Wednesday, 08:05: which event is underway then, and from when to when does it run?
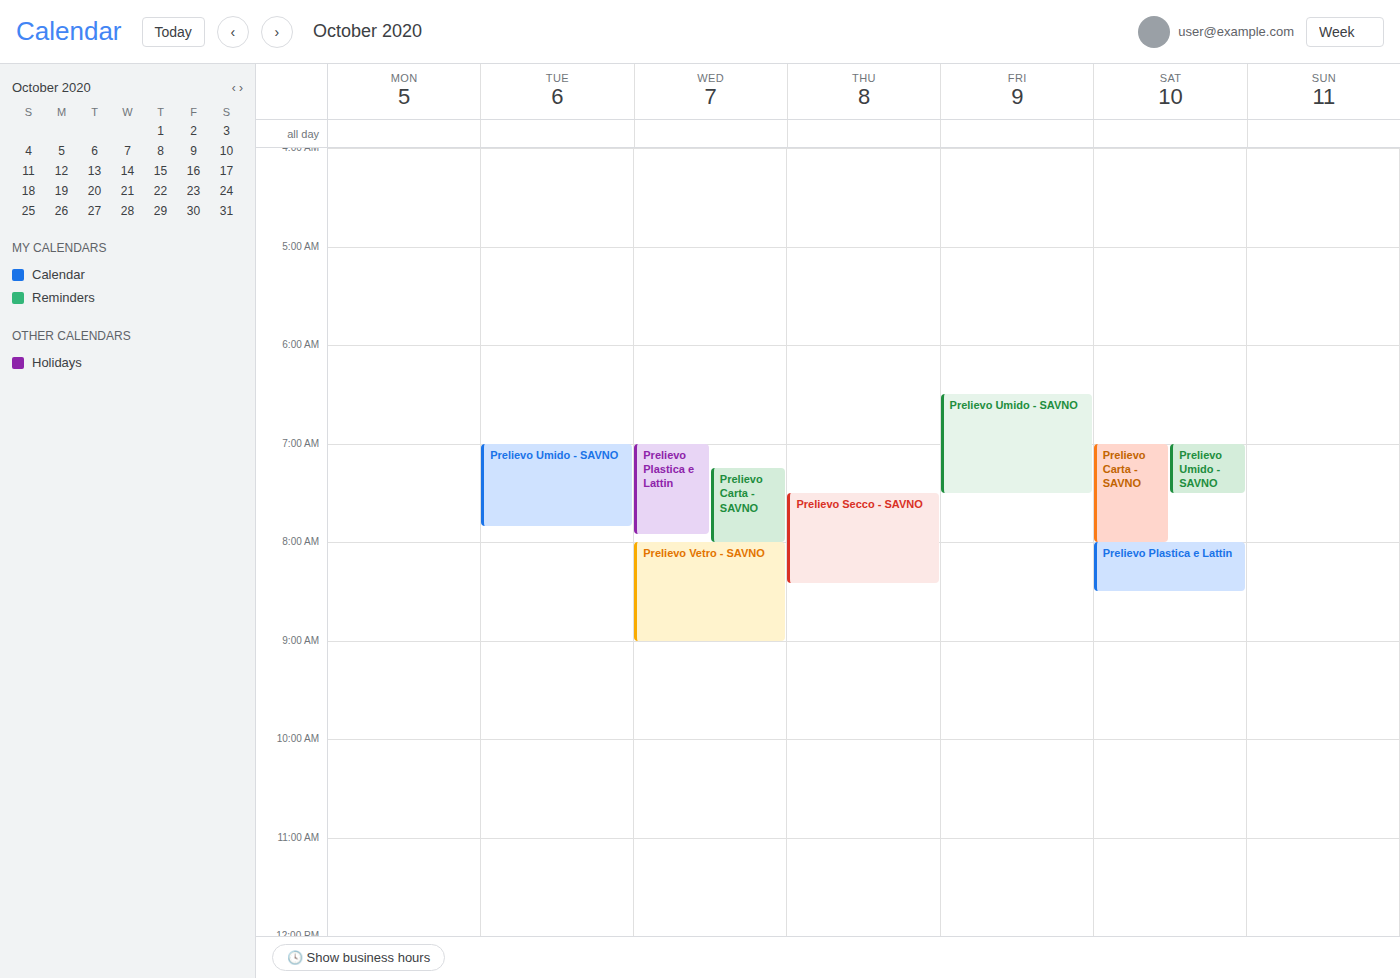
"Prelievo Vetro - SAVNO", 08:00 to 09:00